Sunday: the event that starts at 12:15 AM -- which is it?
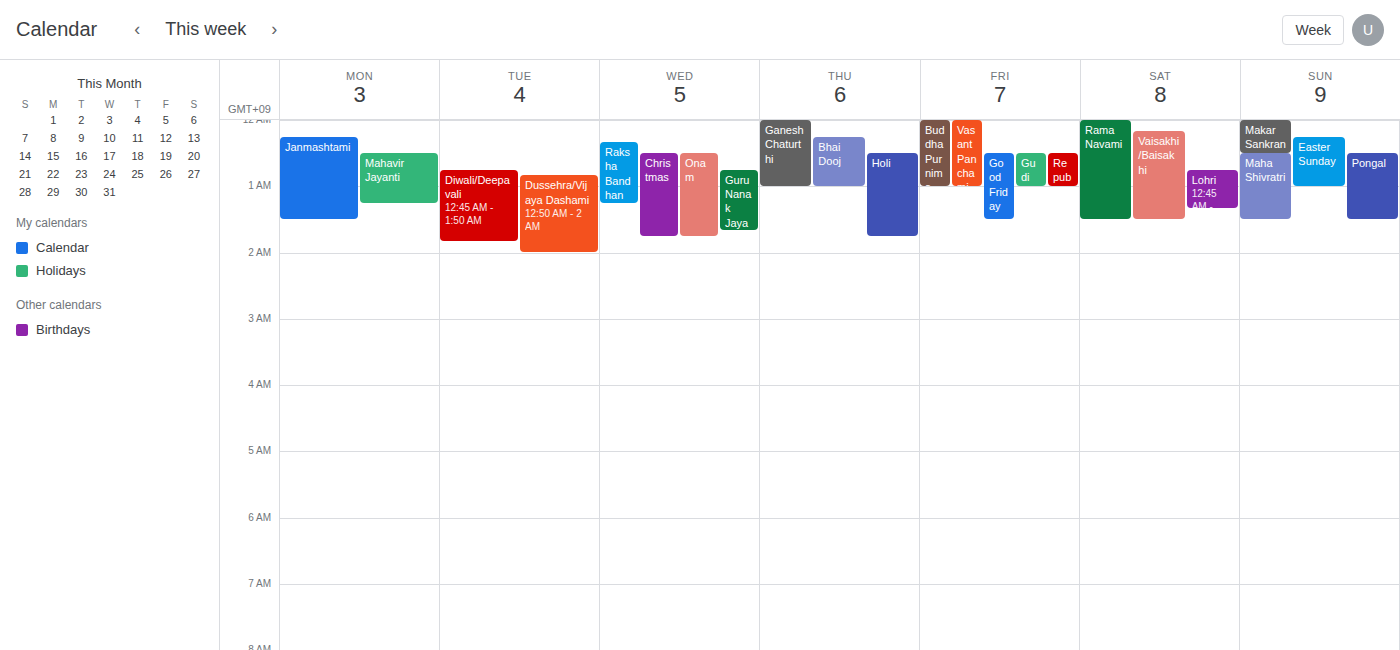
"Easter Sunday"